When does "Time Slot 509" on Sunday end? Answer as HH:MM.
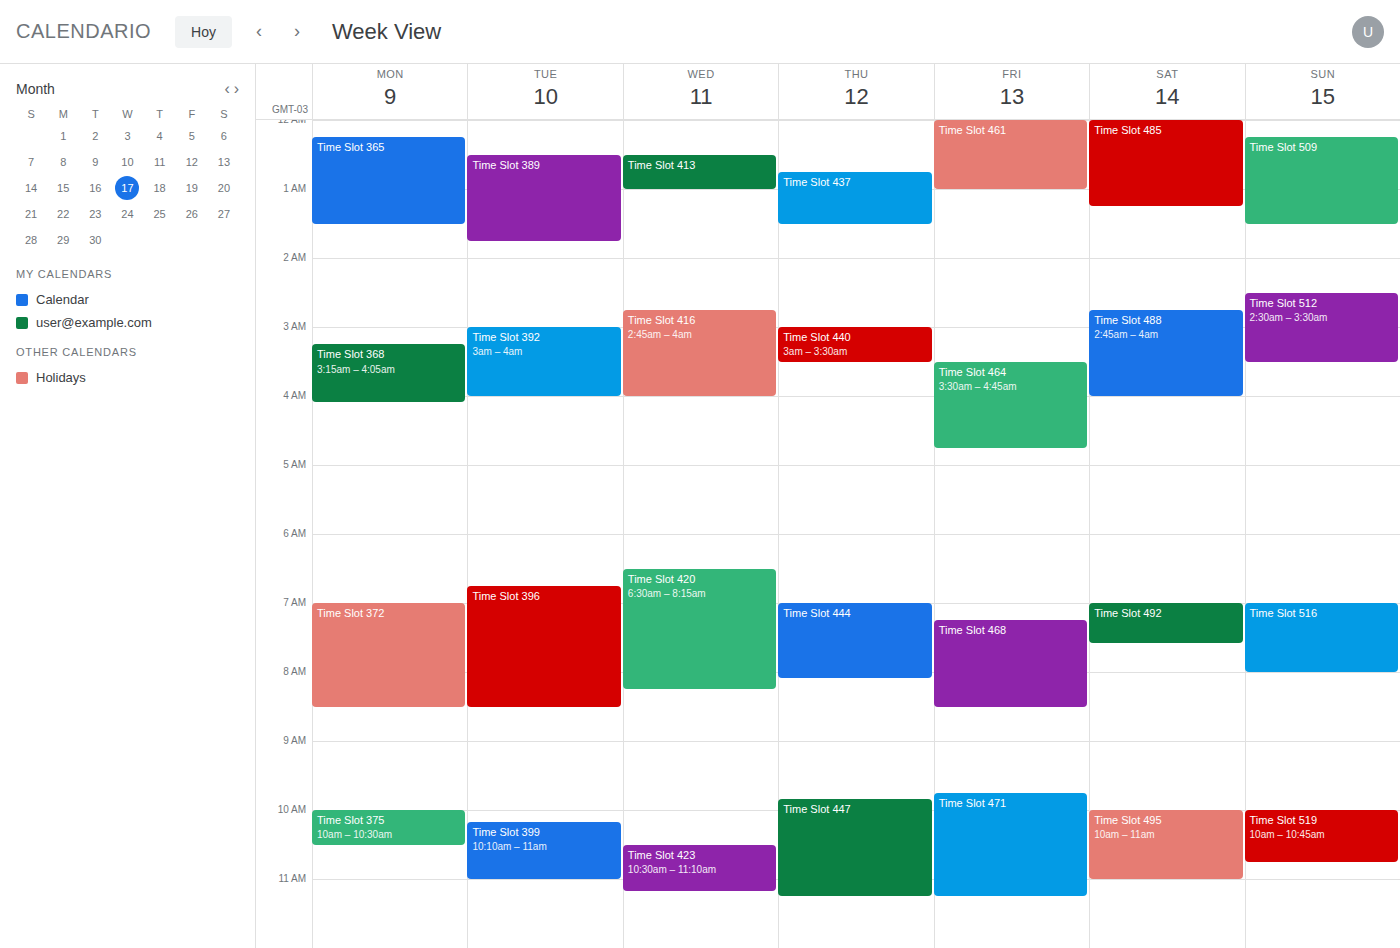
01:30